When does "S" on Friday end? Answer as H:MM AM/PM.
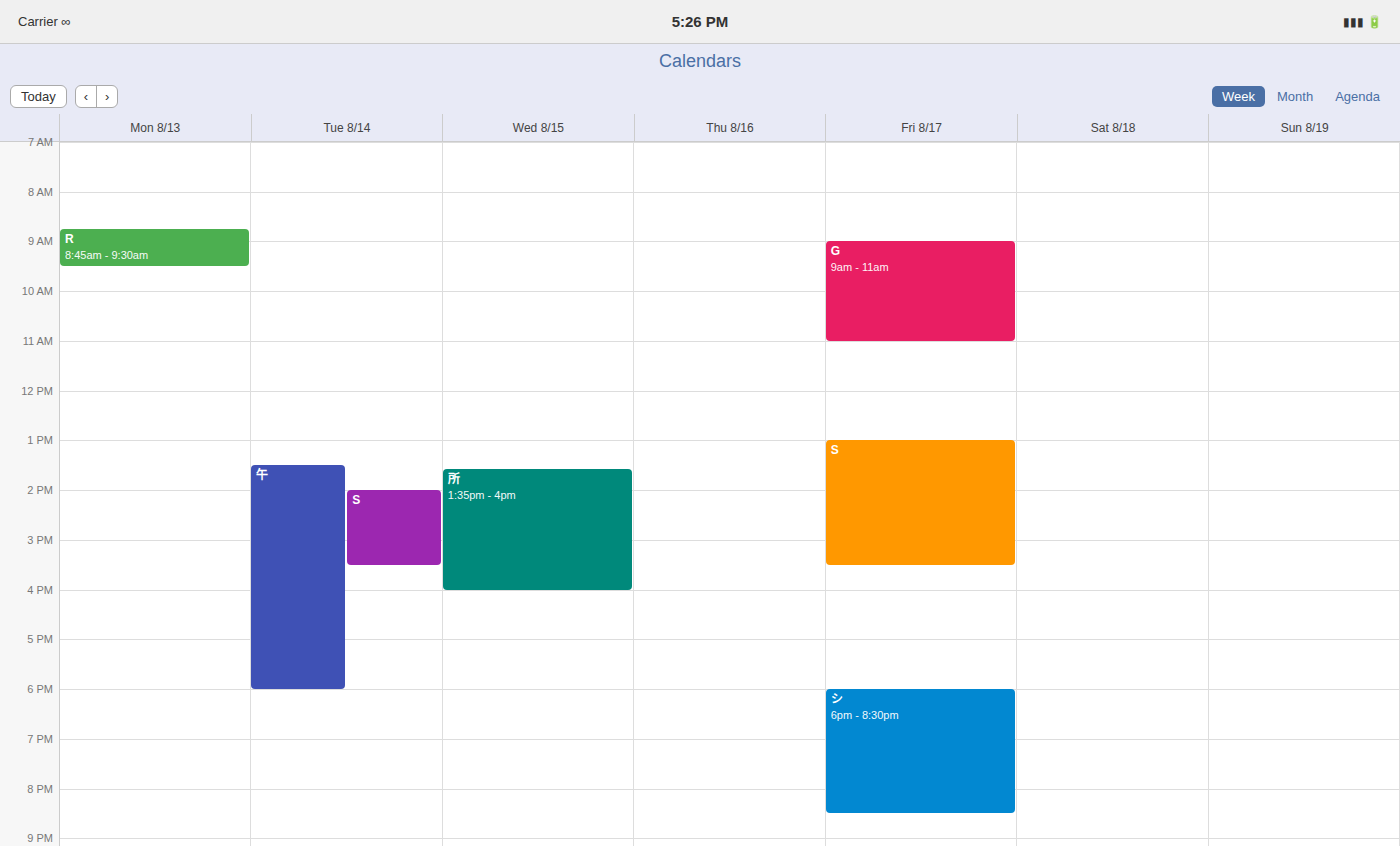
3:30 PM